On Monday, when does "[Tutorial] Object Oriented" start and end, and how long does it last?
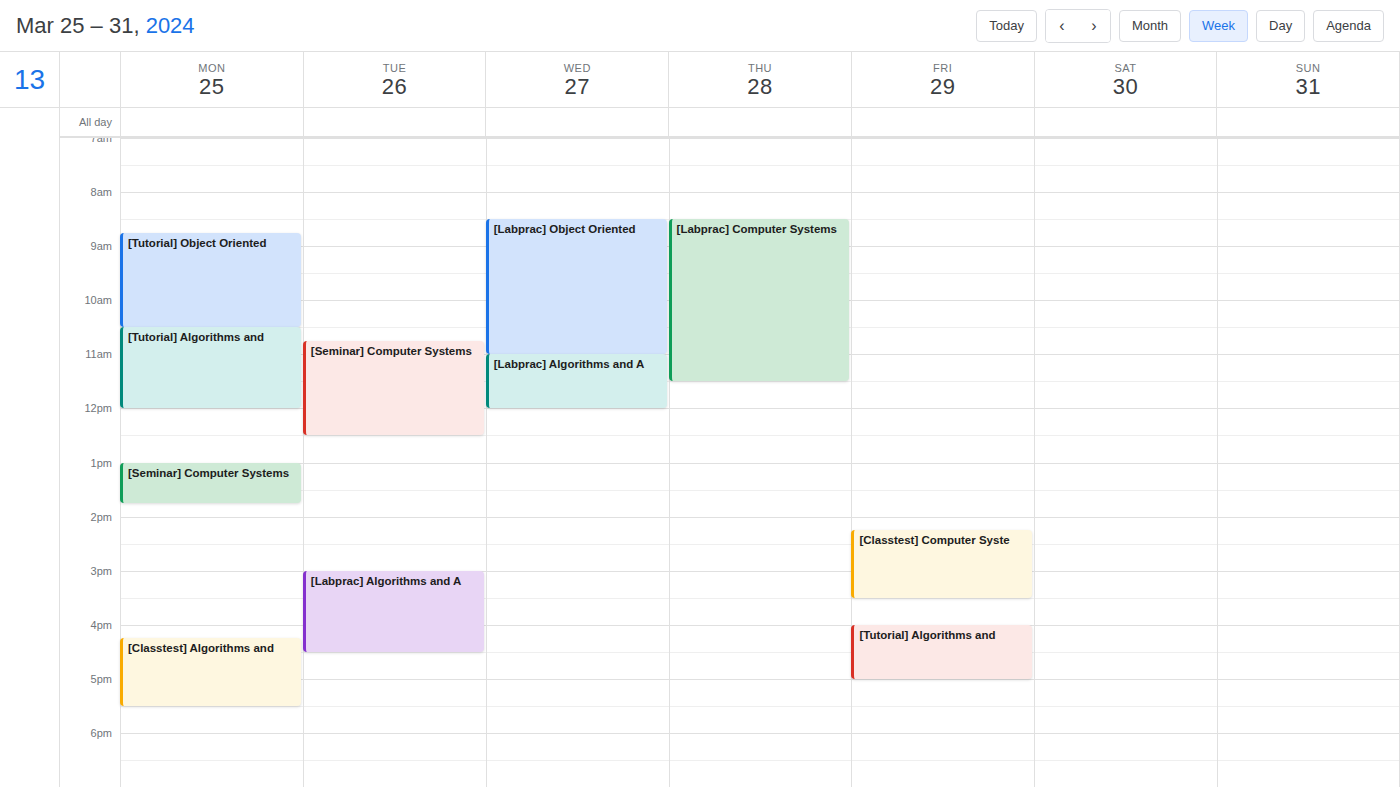
8:45 AM to 10:30 AM, 1 hour 45 minutes